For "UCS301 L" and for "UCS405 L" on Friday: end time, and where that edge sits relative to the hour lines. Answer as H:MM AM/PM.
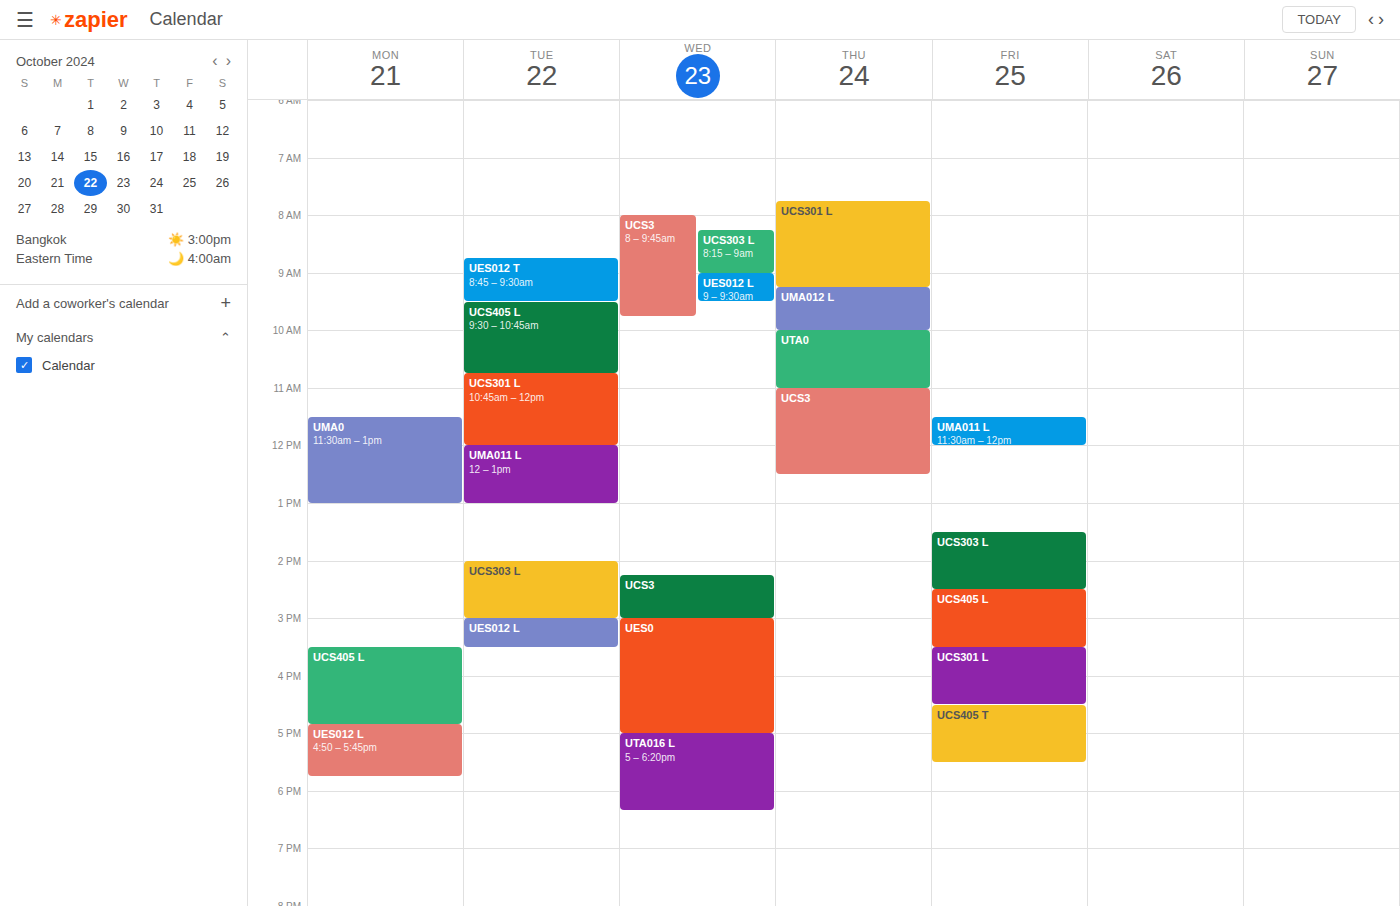
"UCS301 L": 4:30 PM, halfway between the 4 PM and 5 PM lines. "UCS405 L": 3:30 PM, halfway between the 3 PM and 4 PM lines.